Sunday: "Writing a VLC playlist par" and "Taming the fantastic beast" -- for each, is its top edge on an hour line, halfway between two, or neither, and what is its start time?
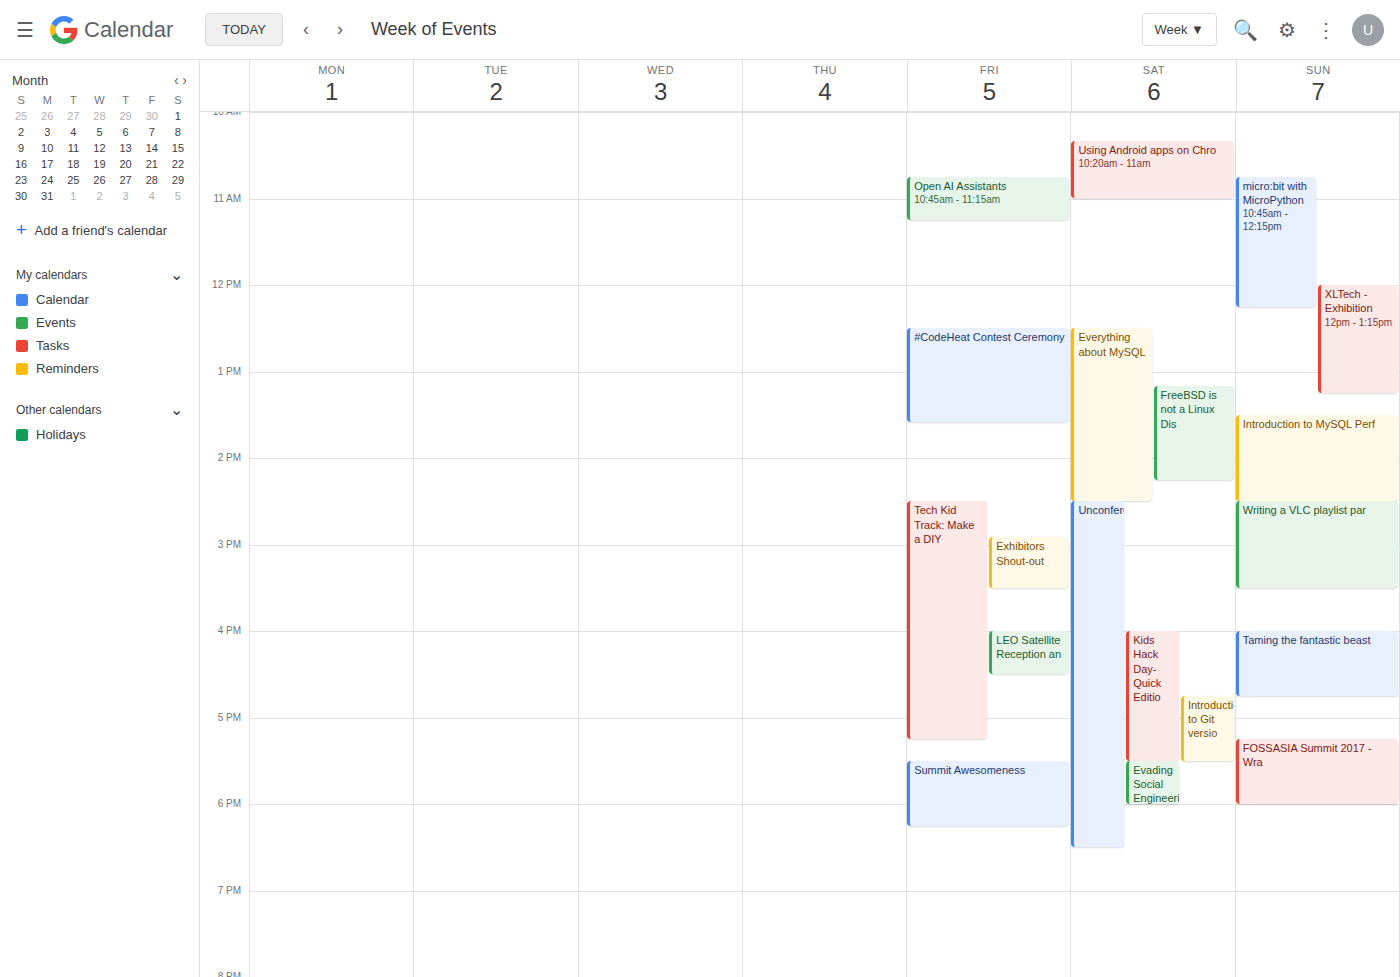
"Writing a VLC playlist par": 2:30 PM, halfway between the 2 PM and 3 PM lines. "Taming the fantastic beast": 4:00 PM, exactly on the 4 PM line.